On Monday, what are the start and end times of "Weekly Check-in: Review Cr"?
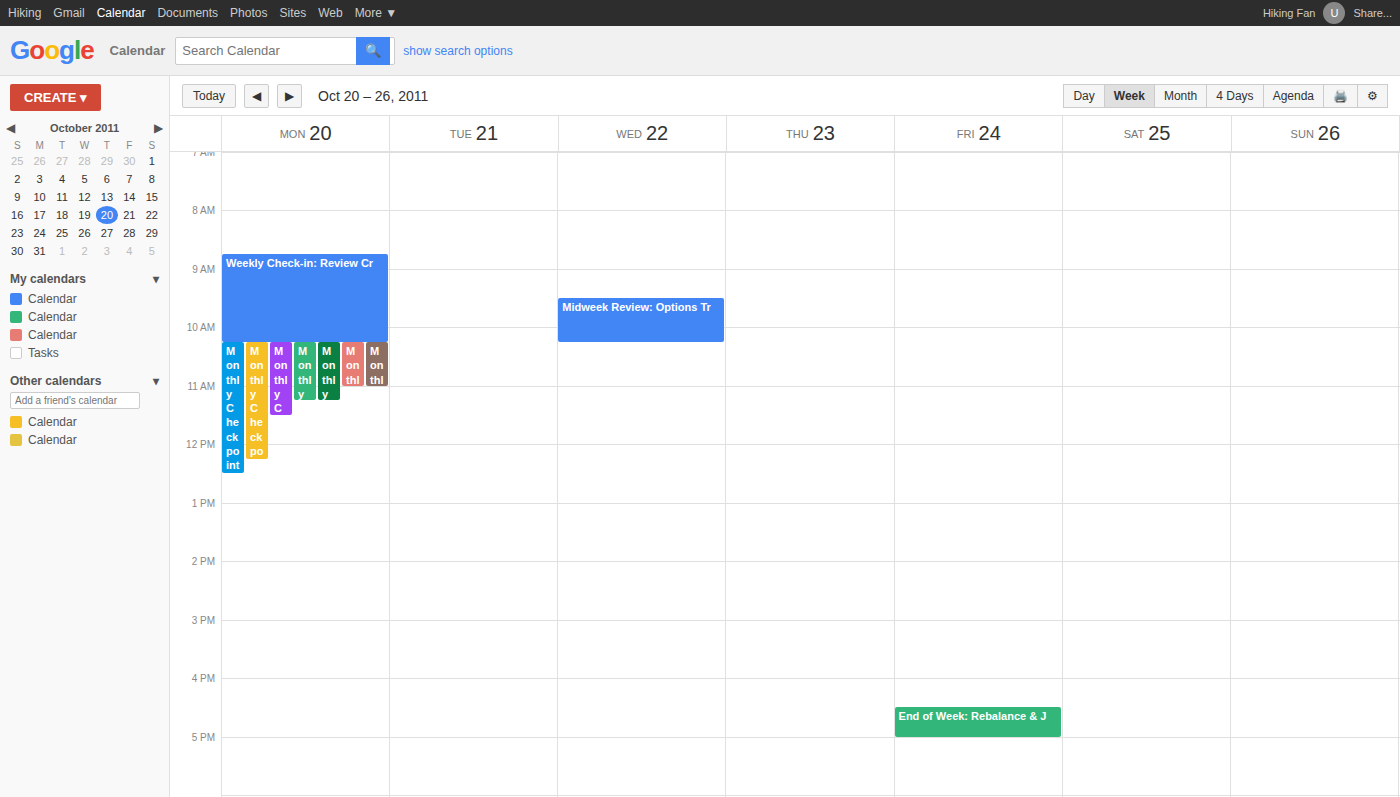
08:45 to 10:15